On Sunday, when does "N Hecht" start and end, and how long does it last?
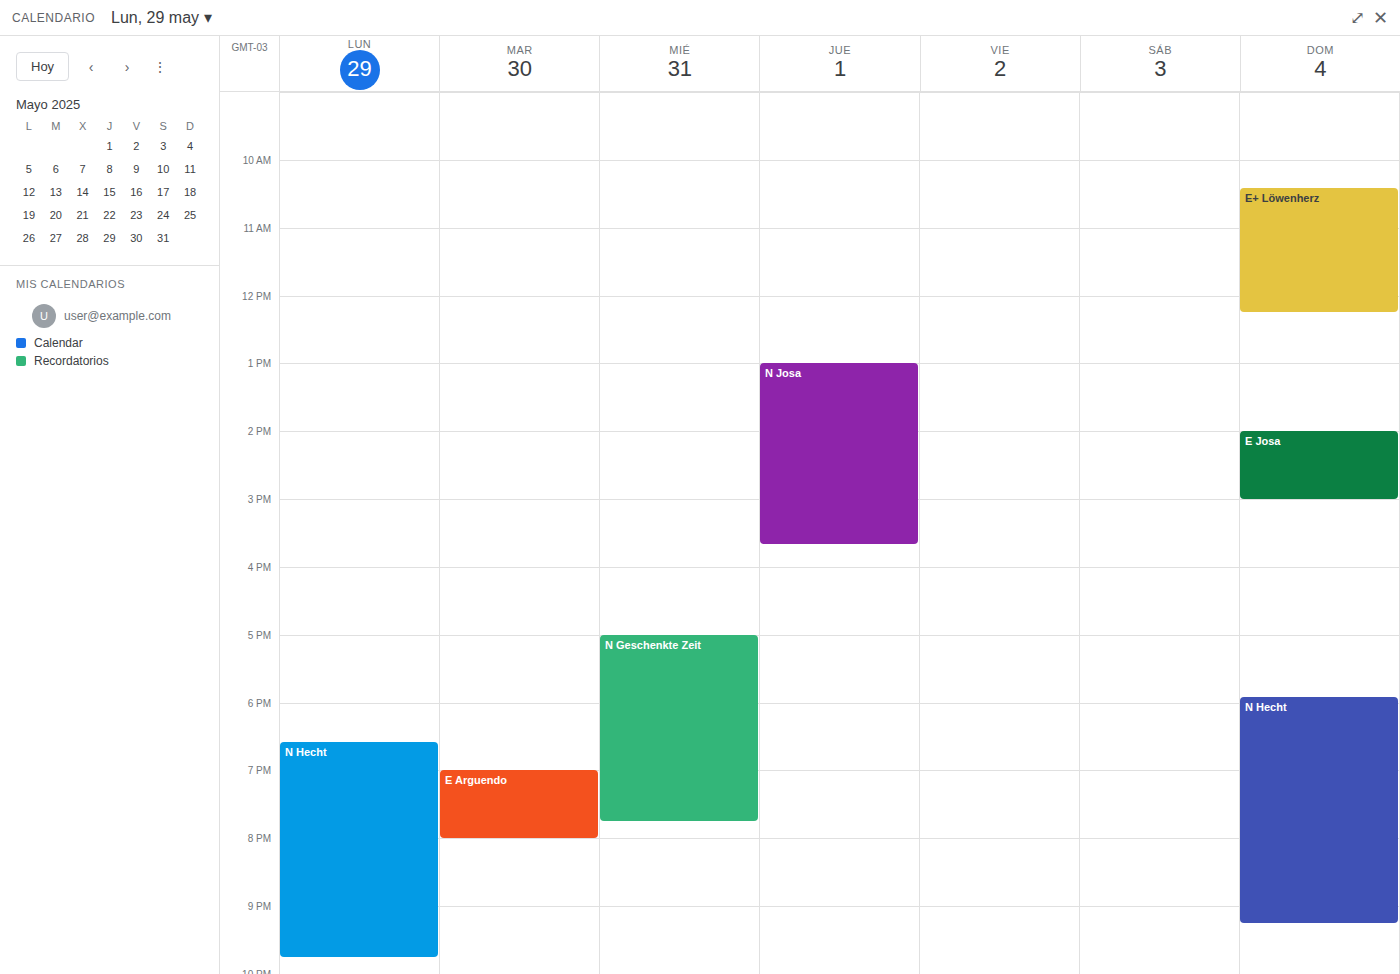
5:55 PM to 9:15 PM, 3 hours 20 minutes